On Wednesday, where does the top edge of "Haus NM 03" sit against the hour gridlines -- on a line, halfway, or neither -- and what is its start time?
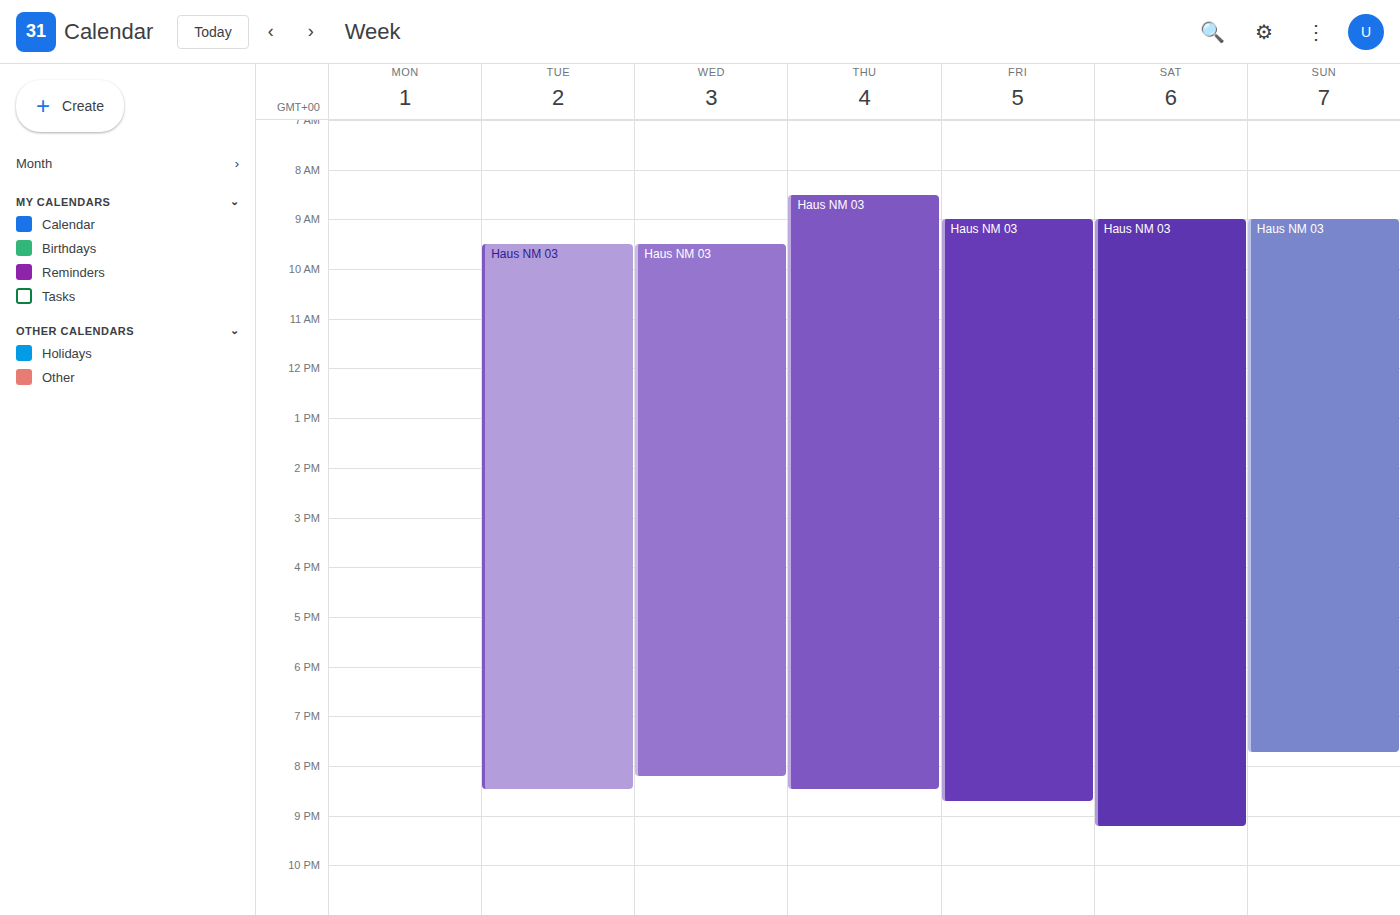
09:30 -- halfway between the 09:00 and 10:00 lines.